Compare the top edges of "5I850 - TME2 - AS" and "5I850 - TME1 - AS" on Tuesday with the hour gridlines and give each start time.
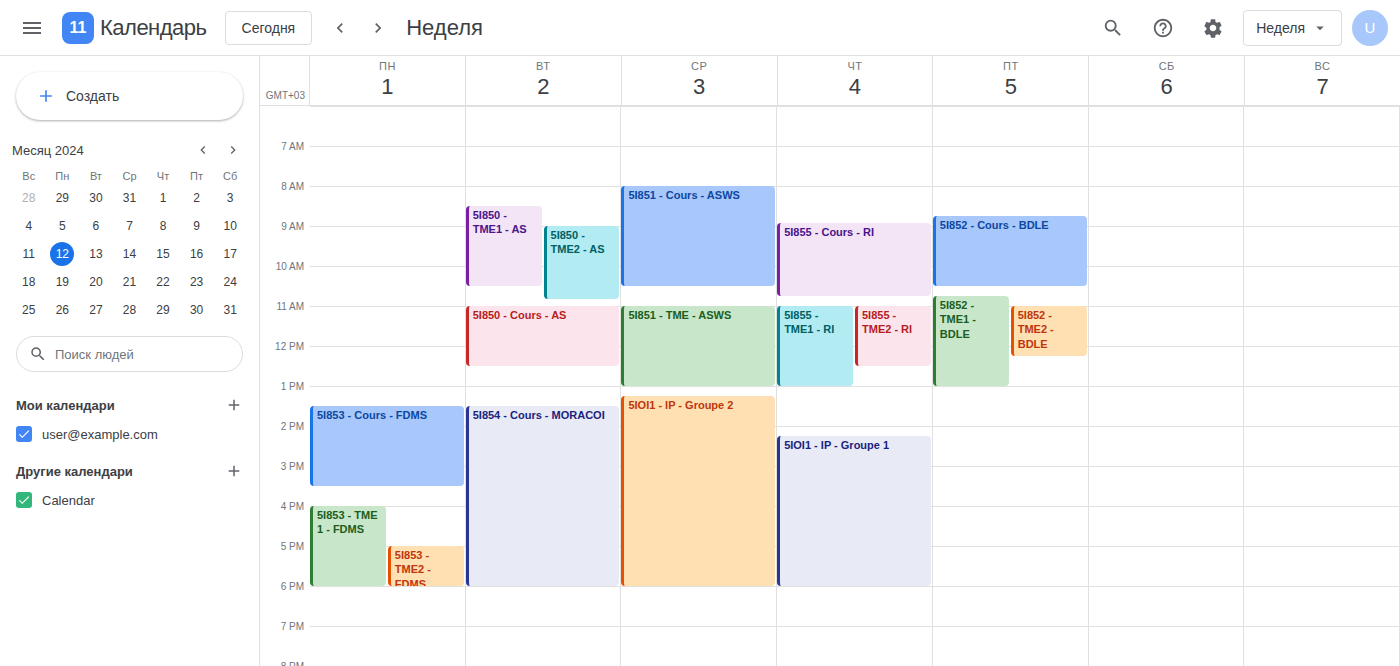
"5I850 - TME2 - AS": 9:00 AM, exactly on the 9 AM line. "5I850 - TME1 - AS": 8:30 AM, halfway between the 8 AM and 9 AM lines.